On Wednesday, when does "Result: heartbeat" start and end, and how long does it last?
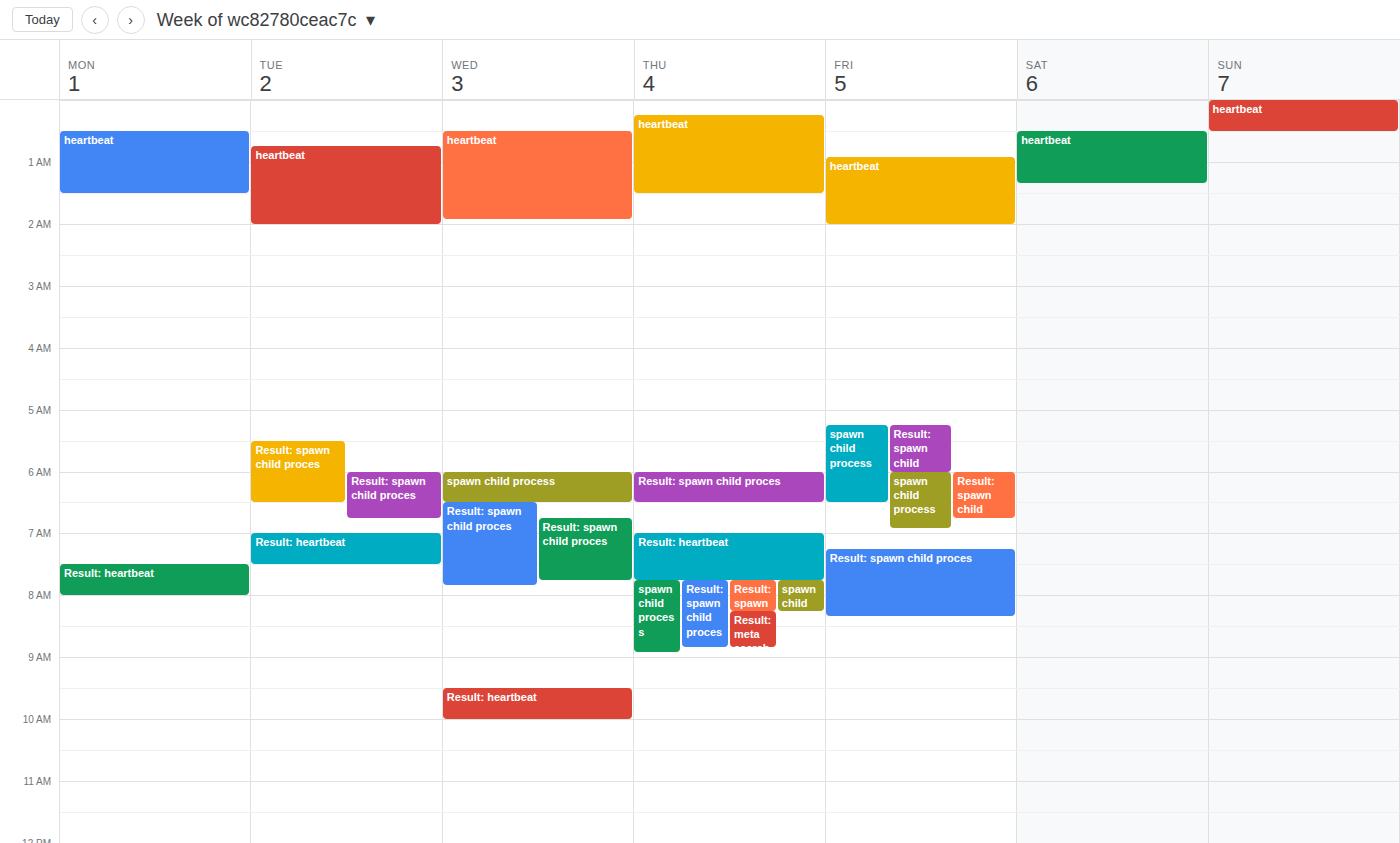
09:30 to 10:00, 30 minutes